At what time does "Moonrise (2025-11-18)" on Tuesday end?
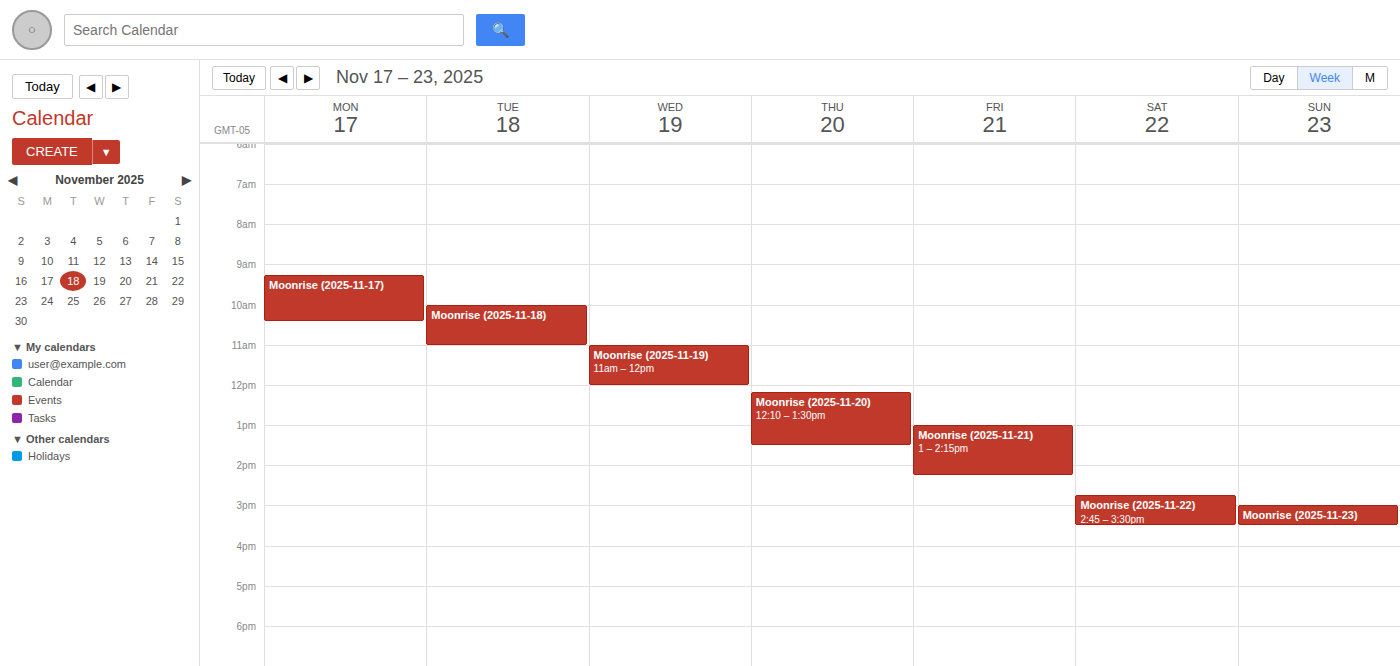
11:00